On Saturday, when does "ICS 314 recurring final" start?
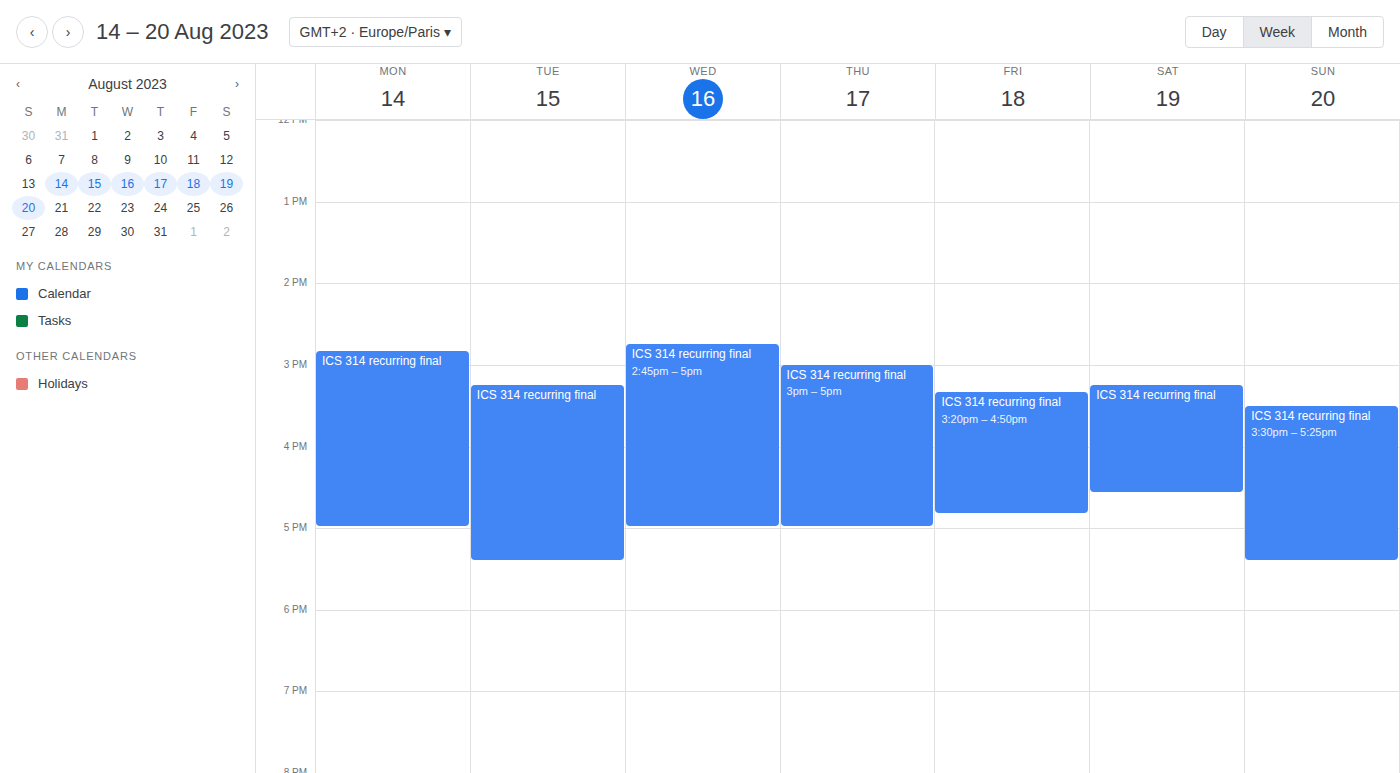
15:15